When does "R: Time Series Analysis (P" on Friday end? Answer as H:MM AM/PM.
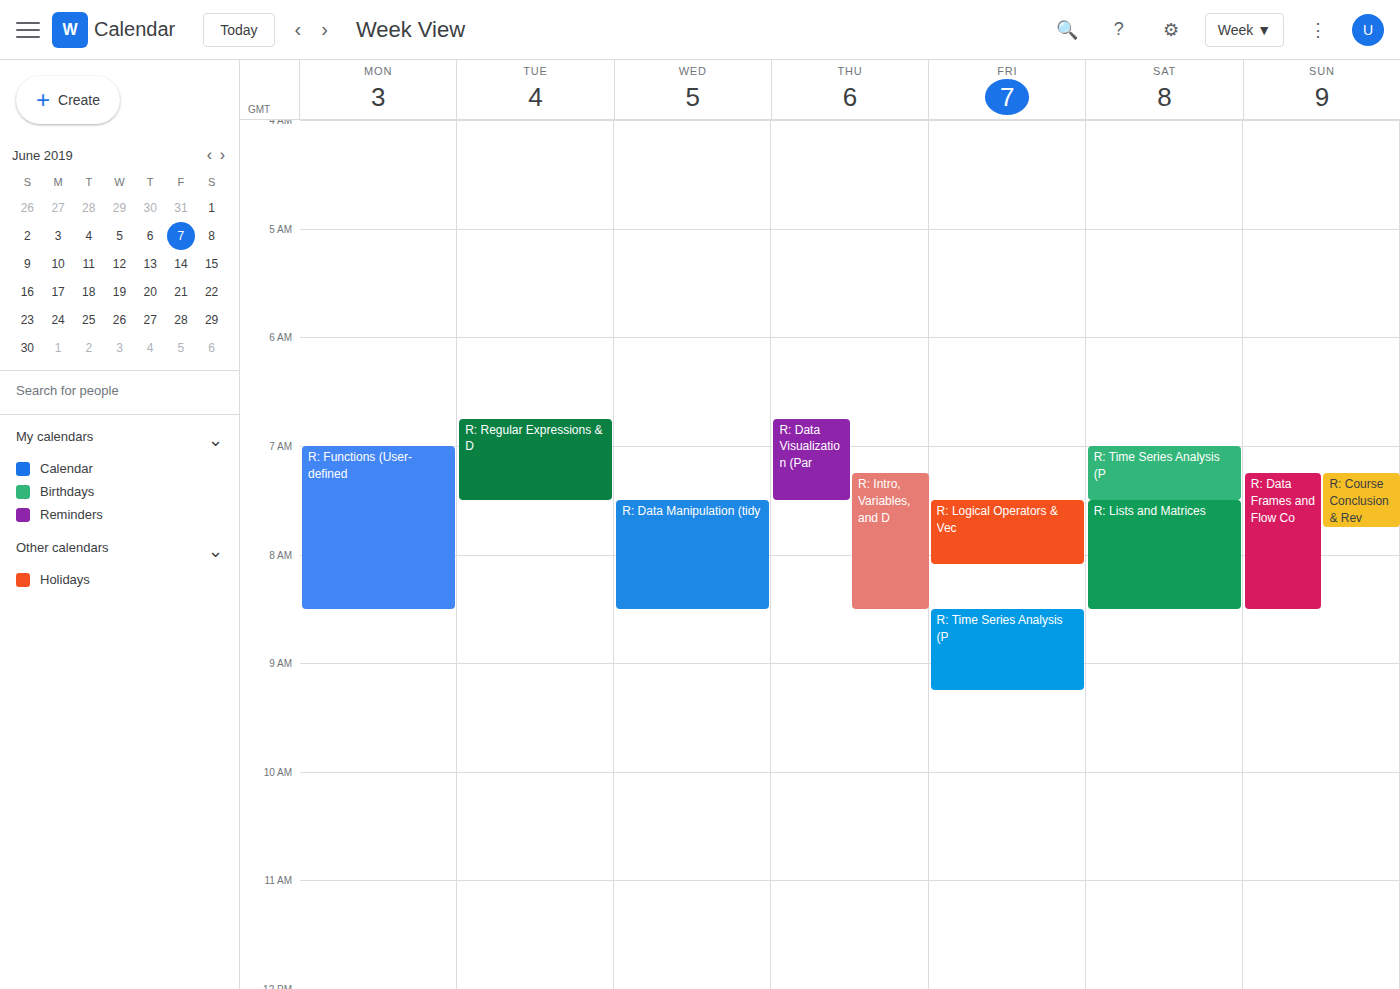
9:15 AM